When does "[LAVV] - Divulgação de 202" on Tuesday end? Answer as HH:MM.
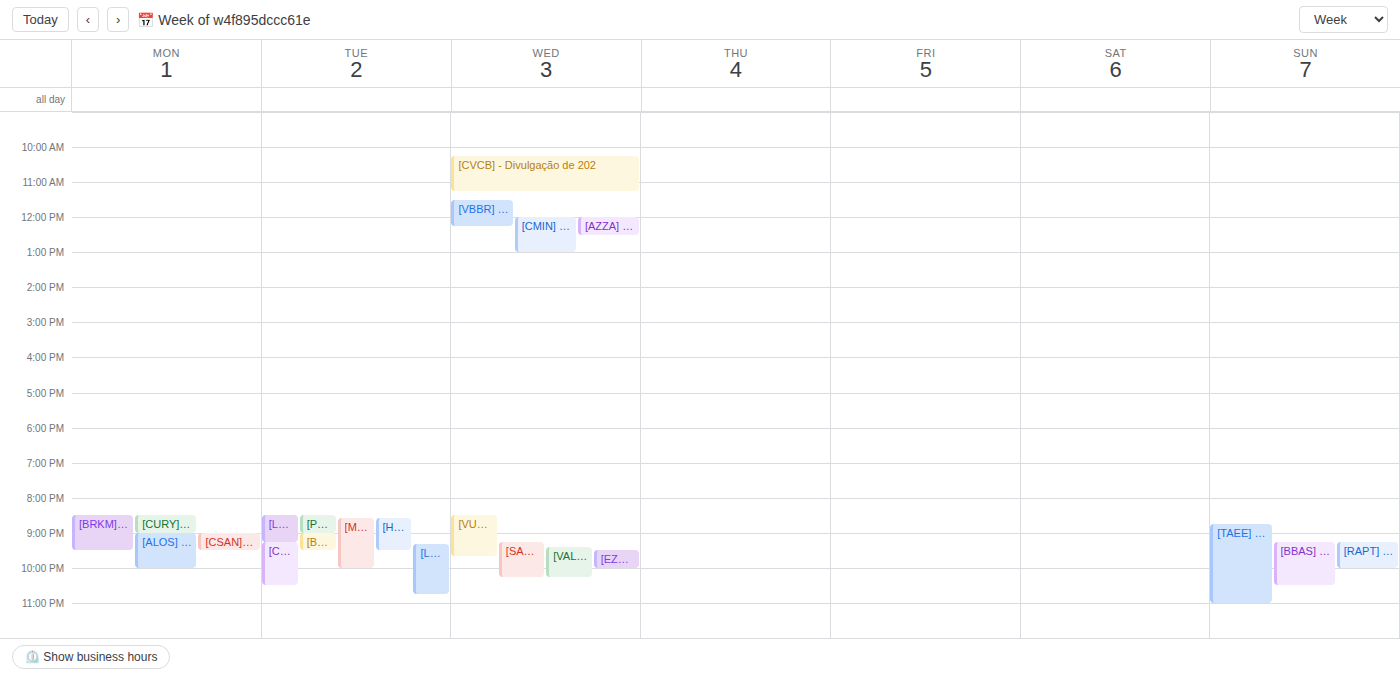
22:45